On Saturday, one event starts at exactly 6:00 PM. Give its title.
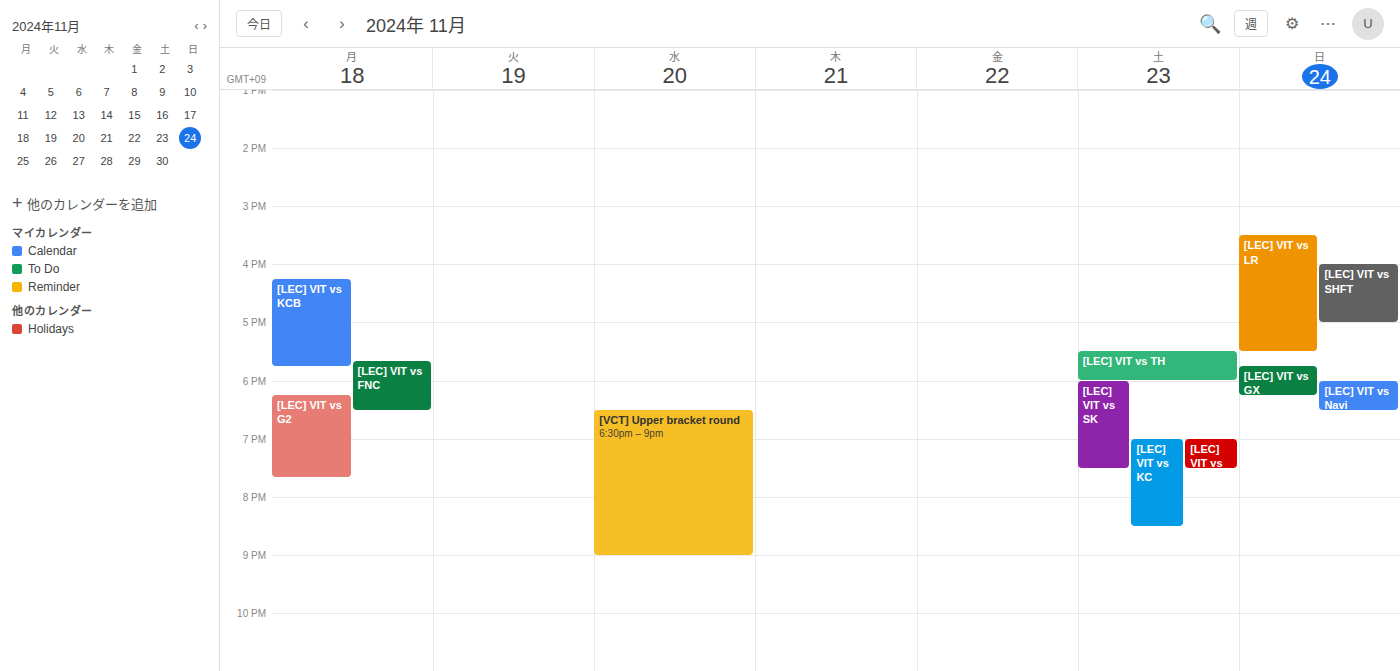
"[LEC] VIT vs SK"